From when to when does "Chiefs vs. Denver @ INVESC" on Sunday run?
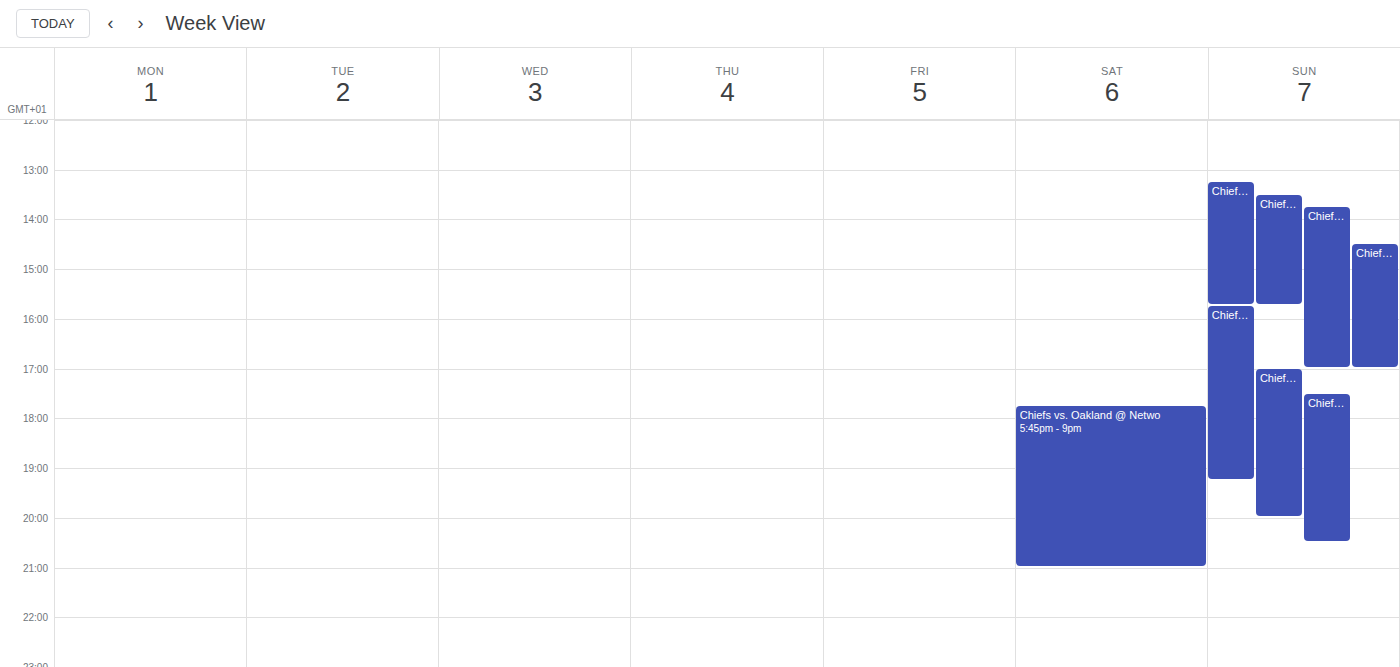
5:00 PM to 8:00 PM